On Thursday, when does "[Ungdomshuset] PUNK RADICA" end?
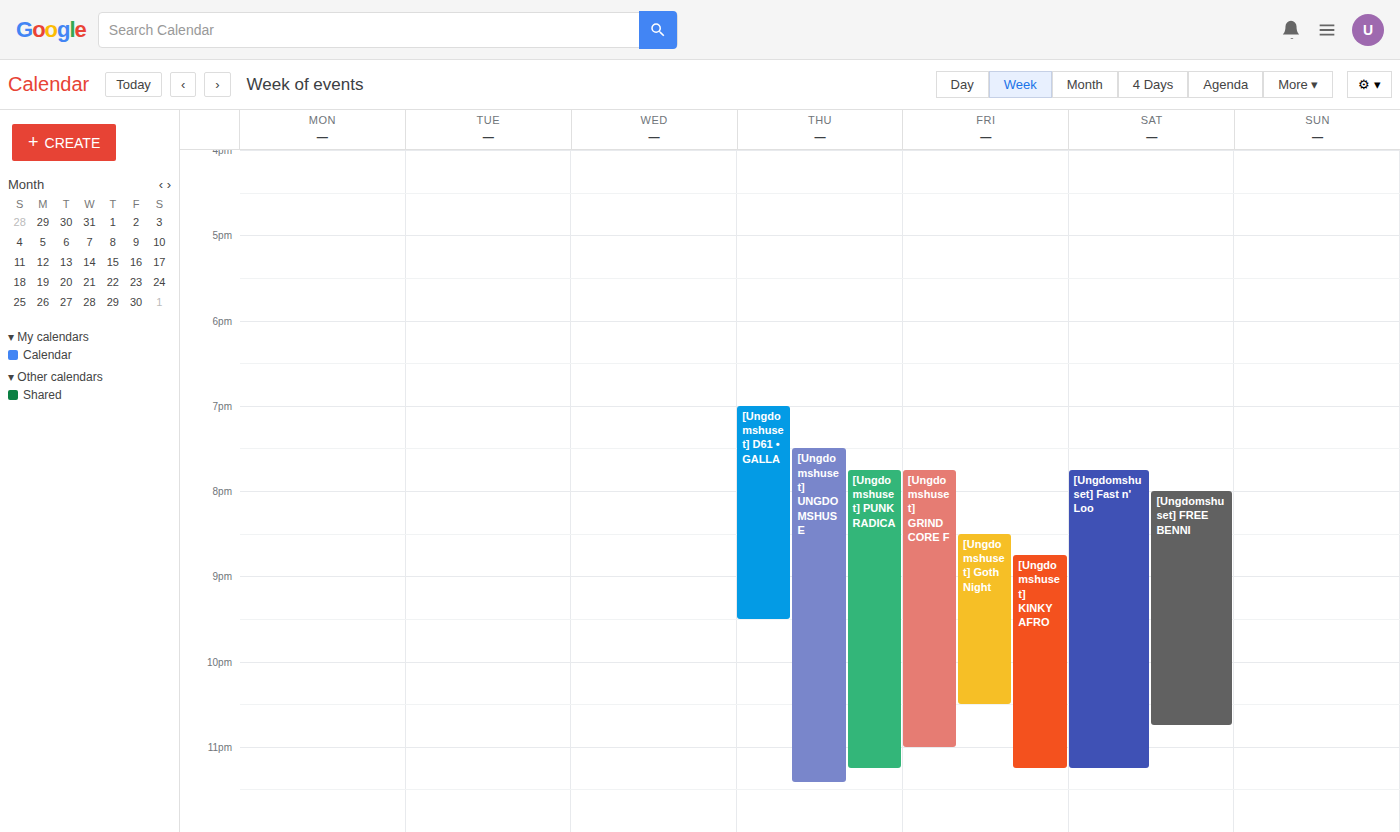
23:15